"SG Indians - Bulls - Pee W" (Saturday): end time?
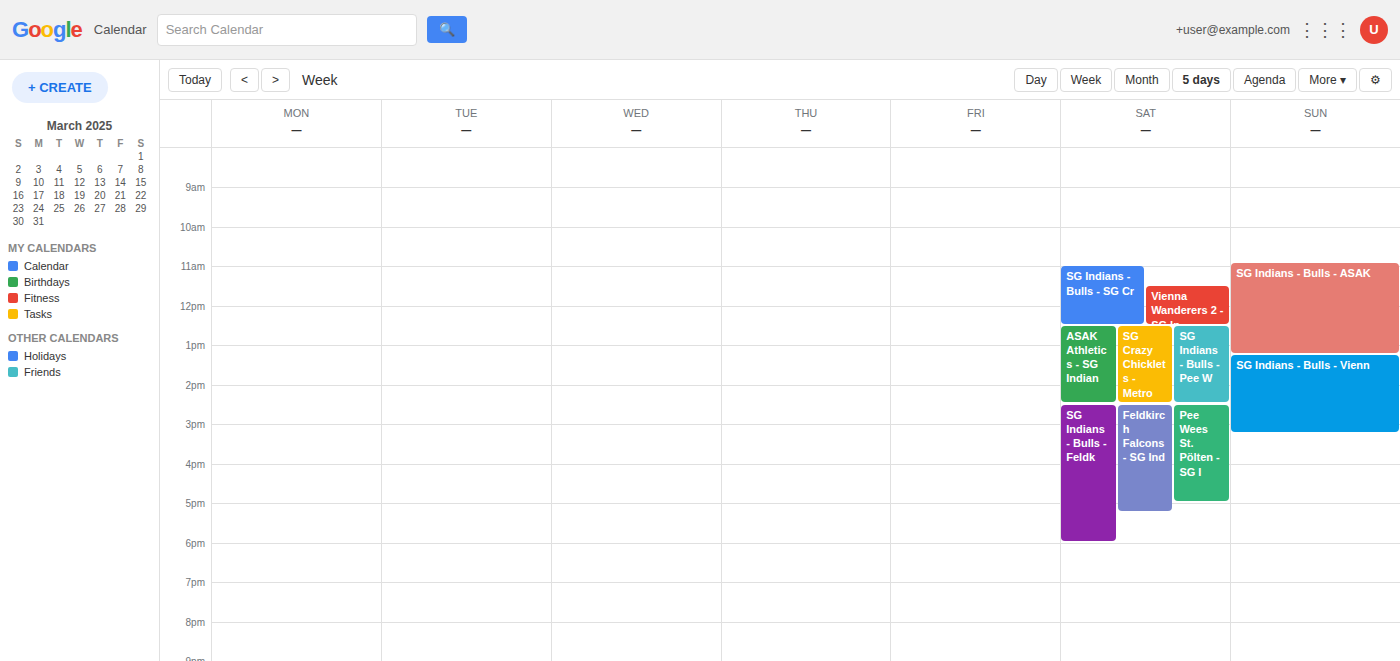
2:30 PM